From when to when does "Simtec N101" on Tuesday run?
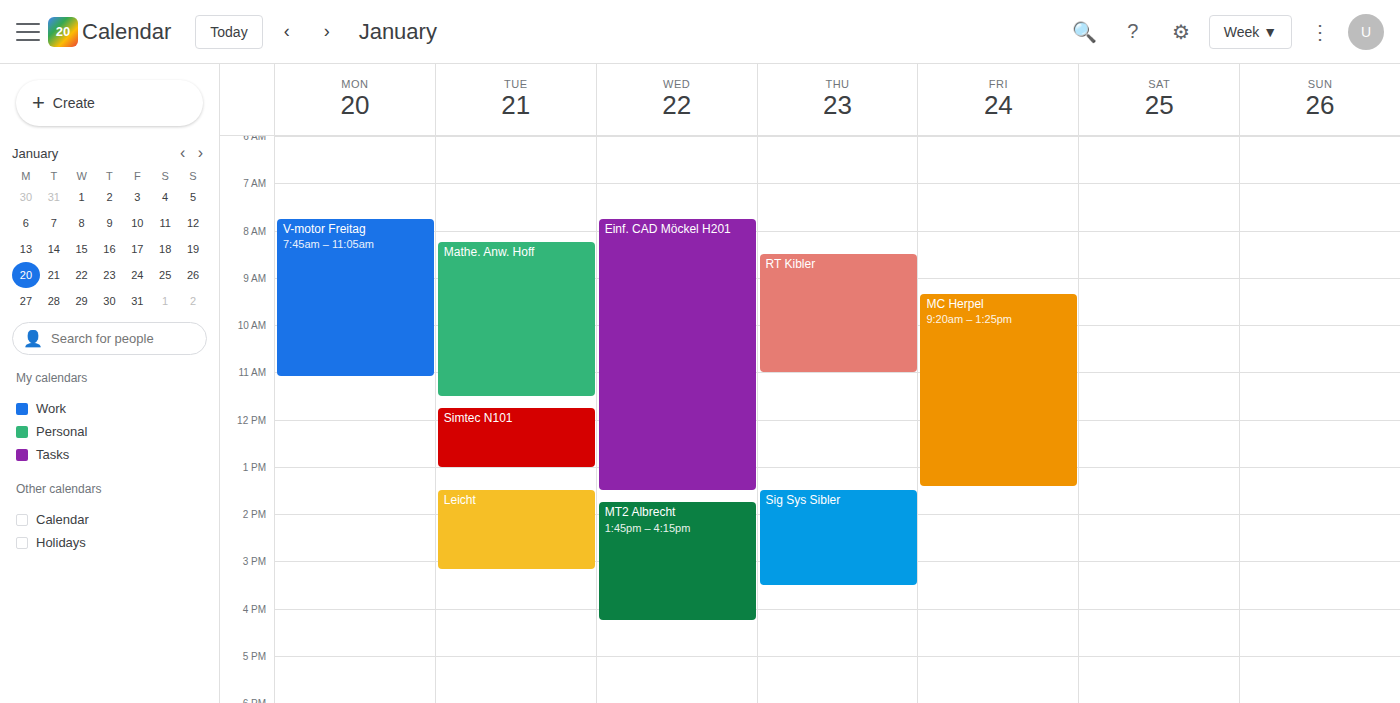
11:45 AM to 1:00 PM